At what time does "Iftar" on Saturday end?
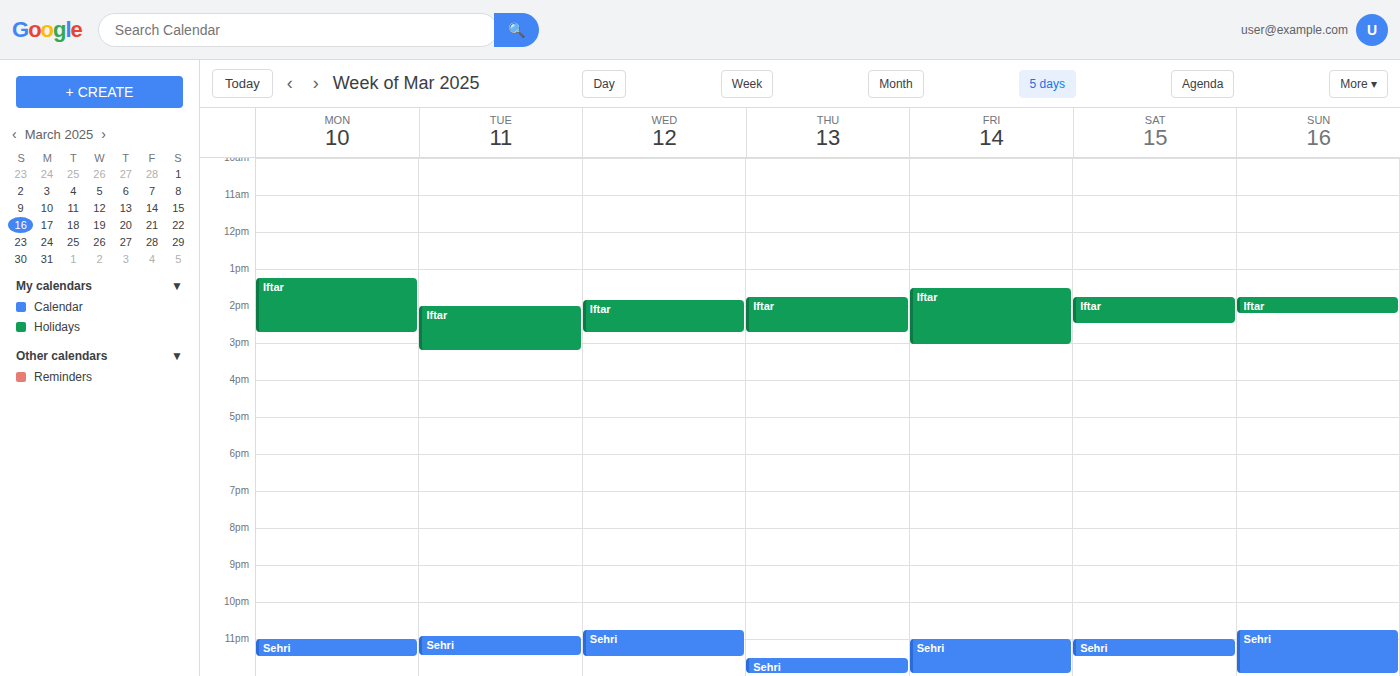
2:30 PM